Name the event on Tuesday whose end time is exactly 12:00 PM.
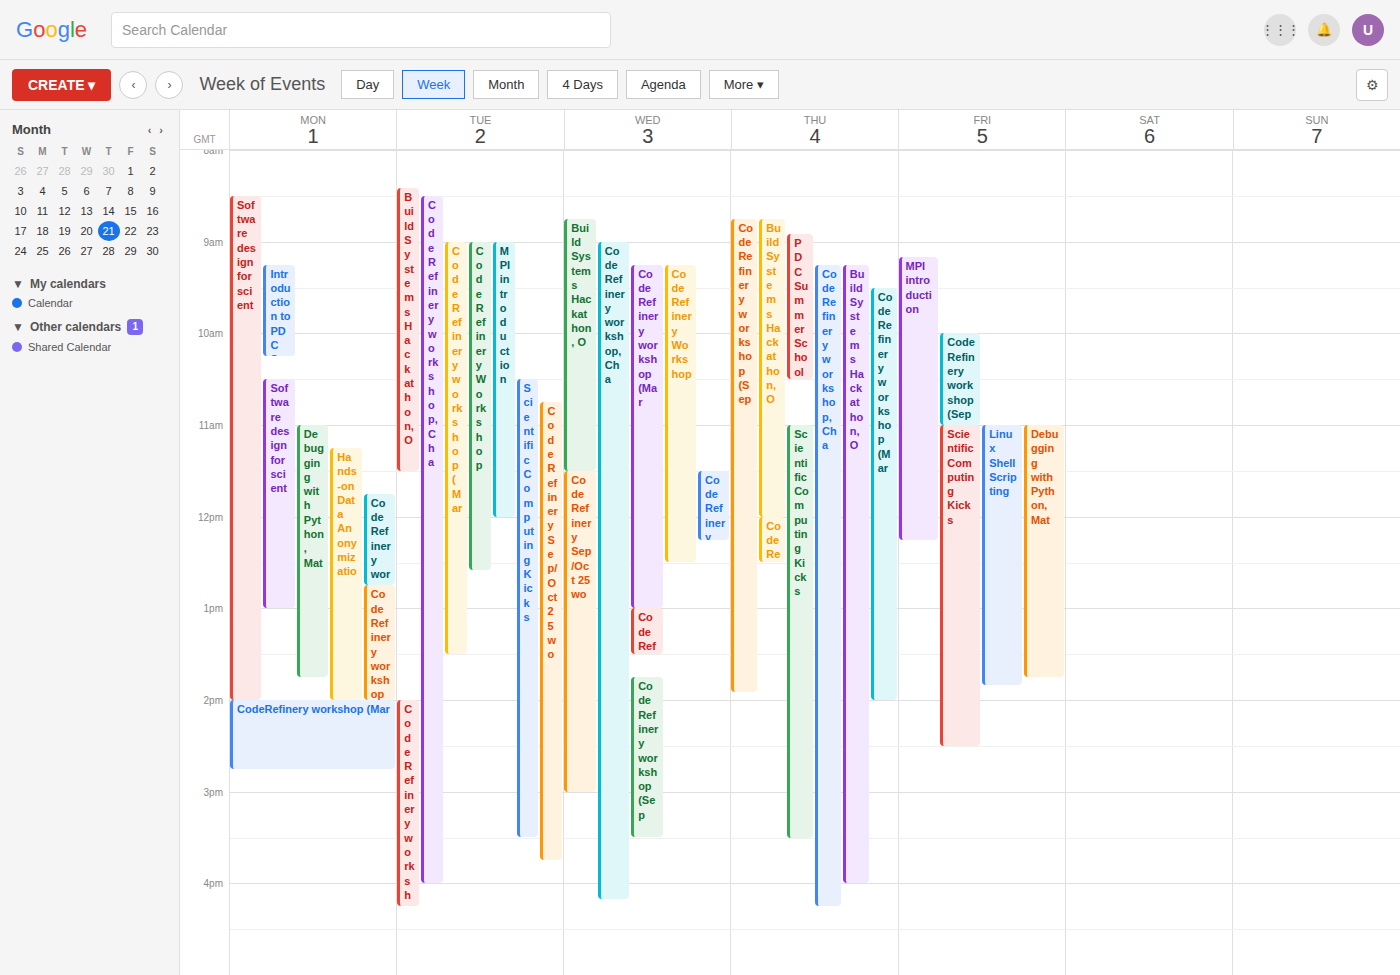
"MPI introduction"